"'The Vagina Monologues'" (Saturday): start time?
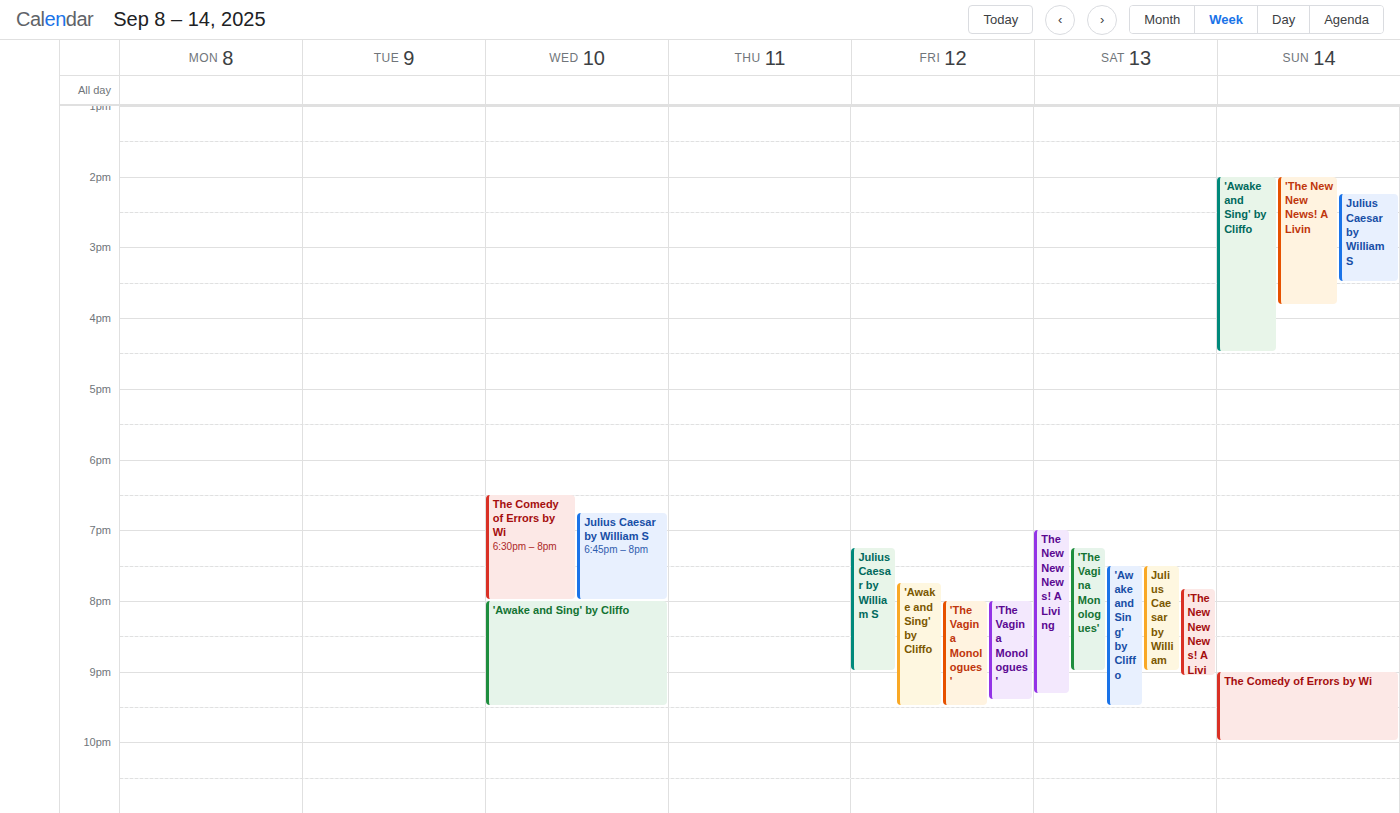
19:15